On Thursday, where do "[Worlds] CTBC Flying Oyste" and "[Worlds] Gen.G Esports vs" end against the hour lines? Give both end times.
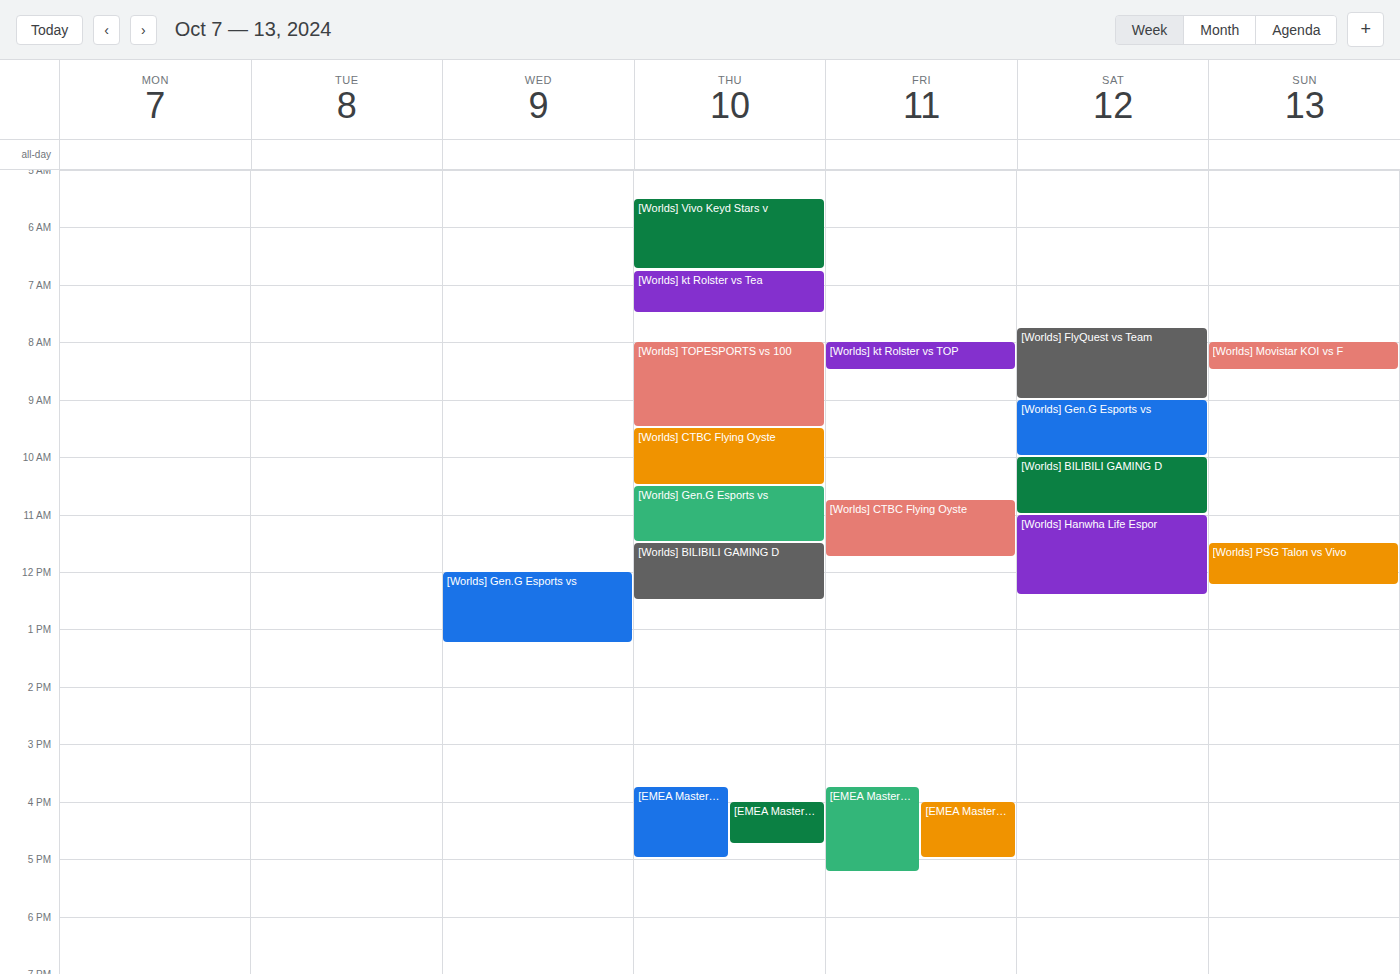
"[Worlds] CTBC Flying Oyste": 10:30 AM, halfway between the 10 AM and 11 AM lines. "[Worlds] Gen.G Esports vs": 11:30 AM, halfway between the 11 AM and 12 PM lines.